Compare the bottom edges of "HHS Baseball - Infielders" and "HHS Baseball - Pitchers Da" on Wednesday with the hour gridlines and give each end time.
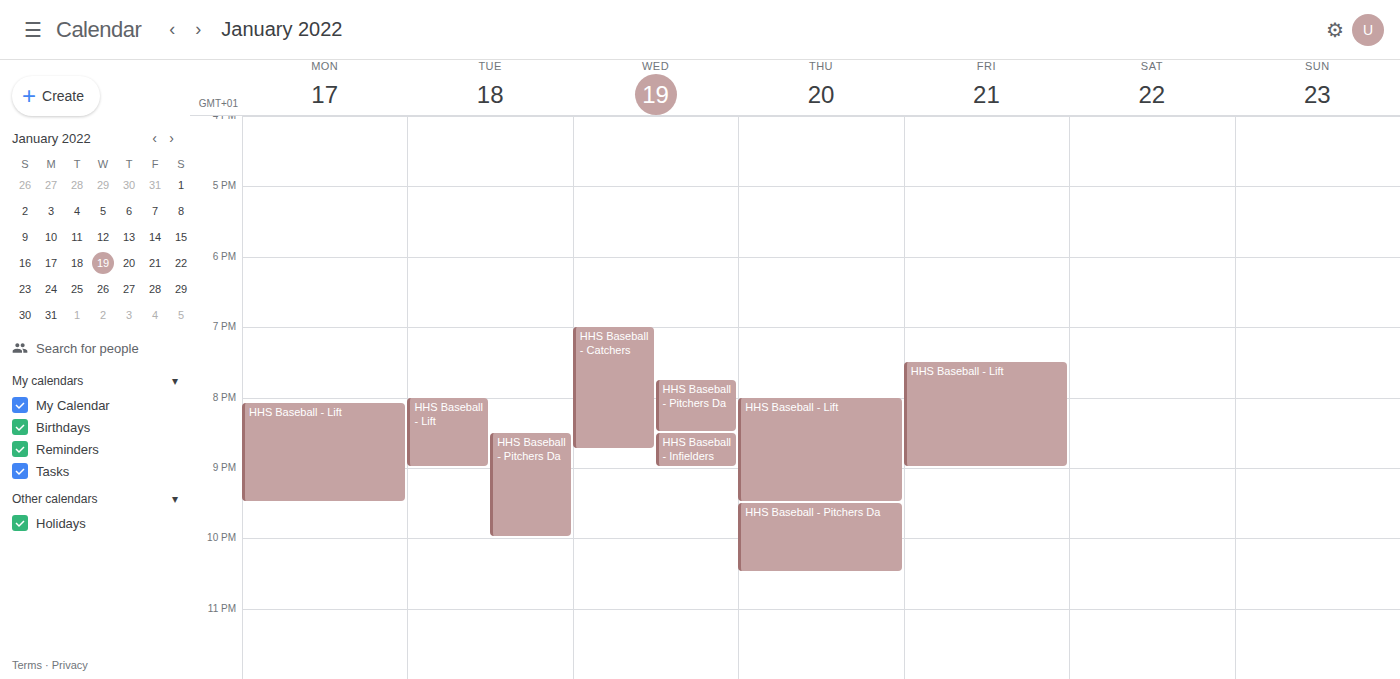
"HHS Baseball - Infielders": 9:00 PM, exactly on the 9 PM line. "HHS Baseball - Pitchers Da": 8:30 PM, halfway between the 8 PM and 9 PM lines.